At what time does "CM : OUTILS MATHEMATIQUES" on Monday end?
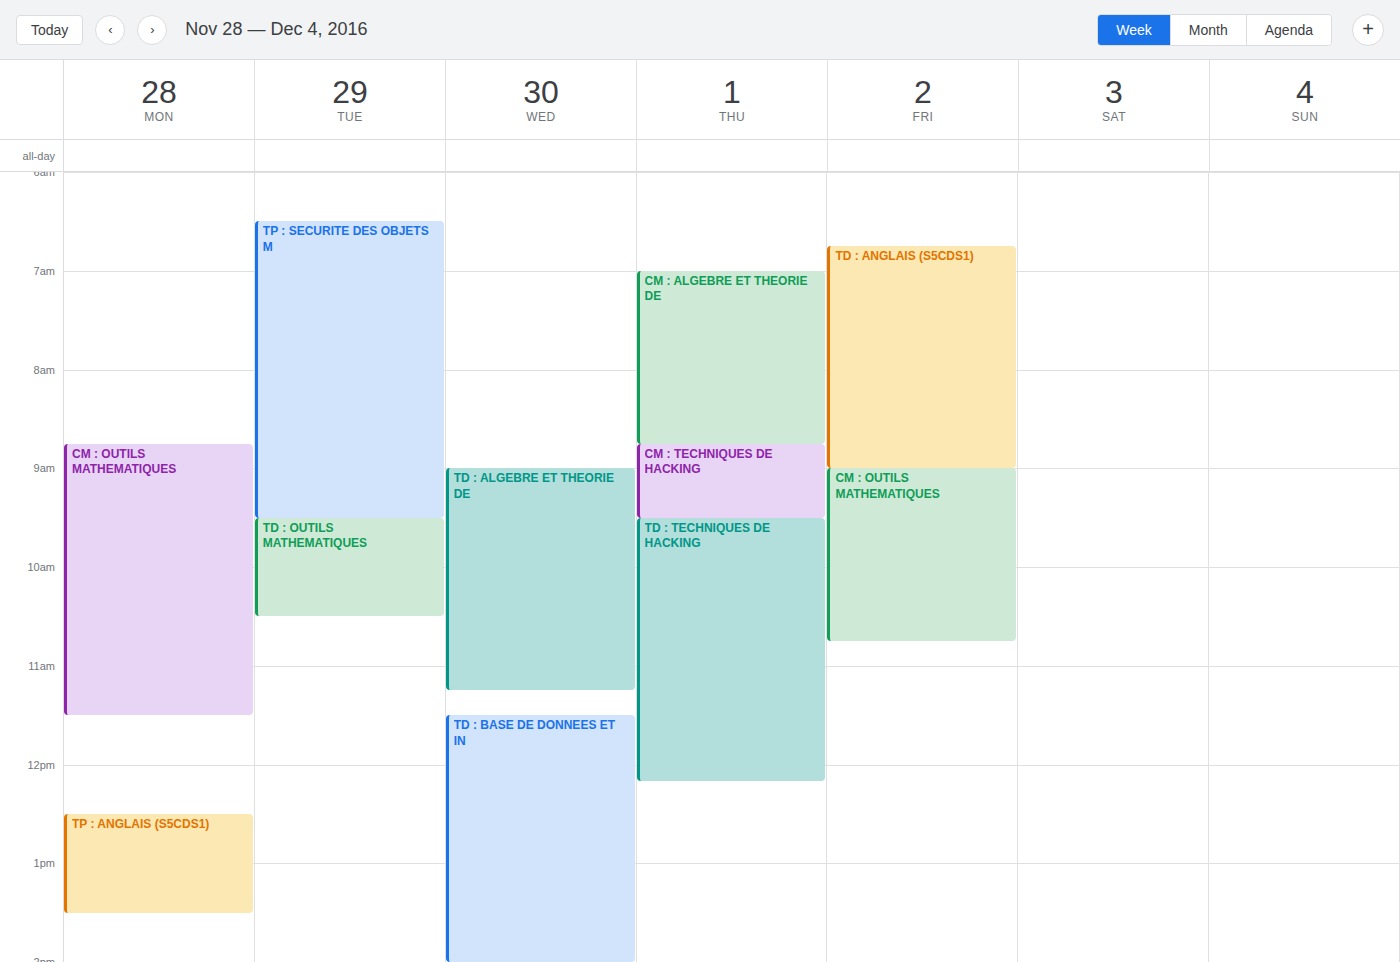
11:30 AM